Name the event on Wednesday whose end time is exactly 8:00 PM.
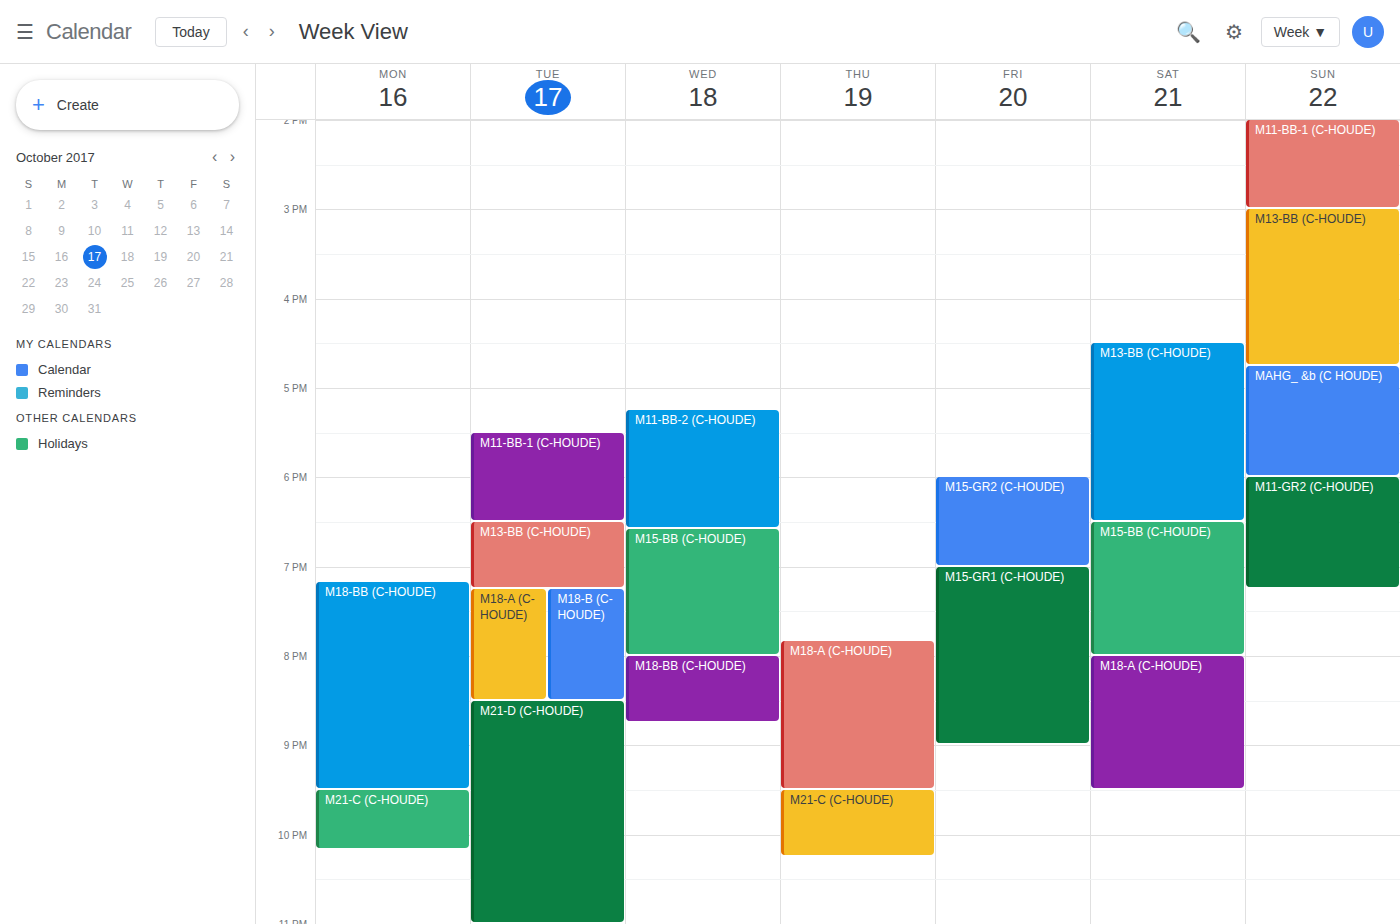
"M15-BB (C-HOUDE)"